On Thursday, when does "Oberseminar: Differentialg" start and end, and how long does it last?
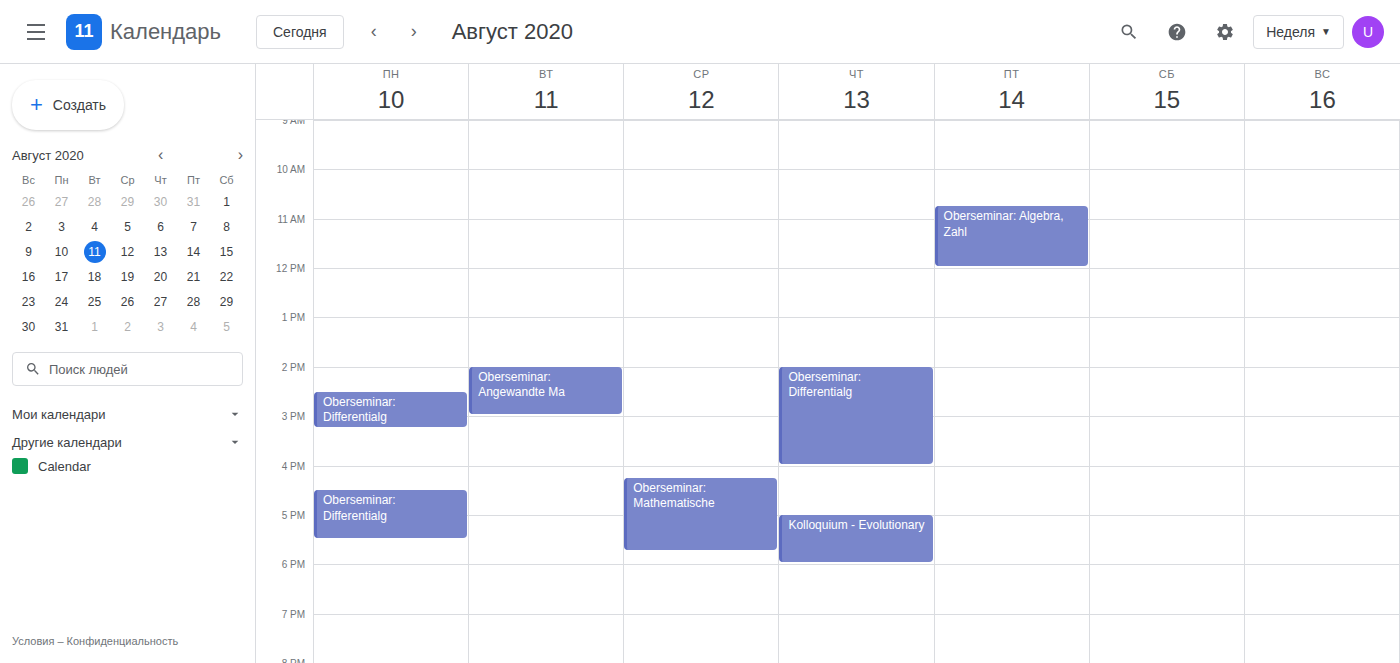
2:00 PM to 4:00 PM, 2 hours